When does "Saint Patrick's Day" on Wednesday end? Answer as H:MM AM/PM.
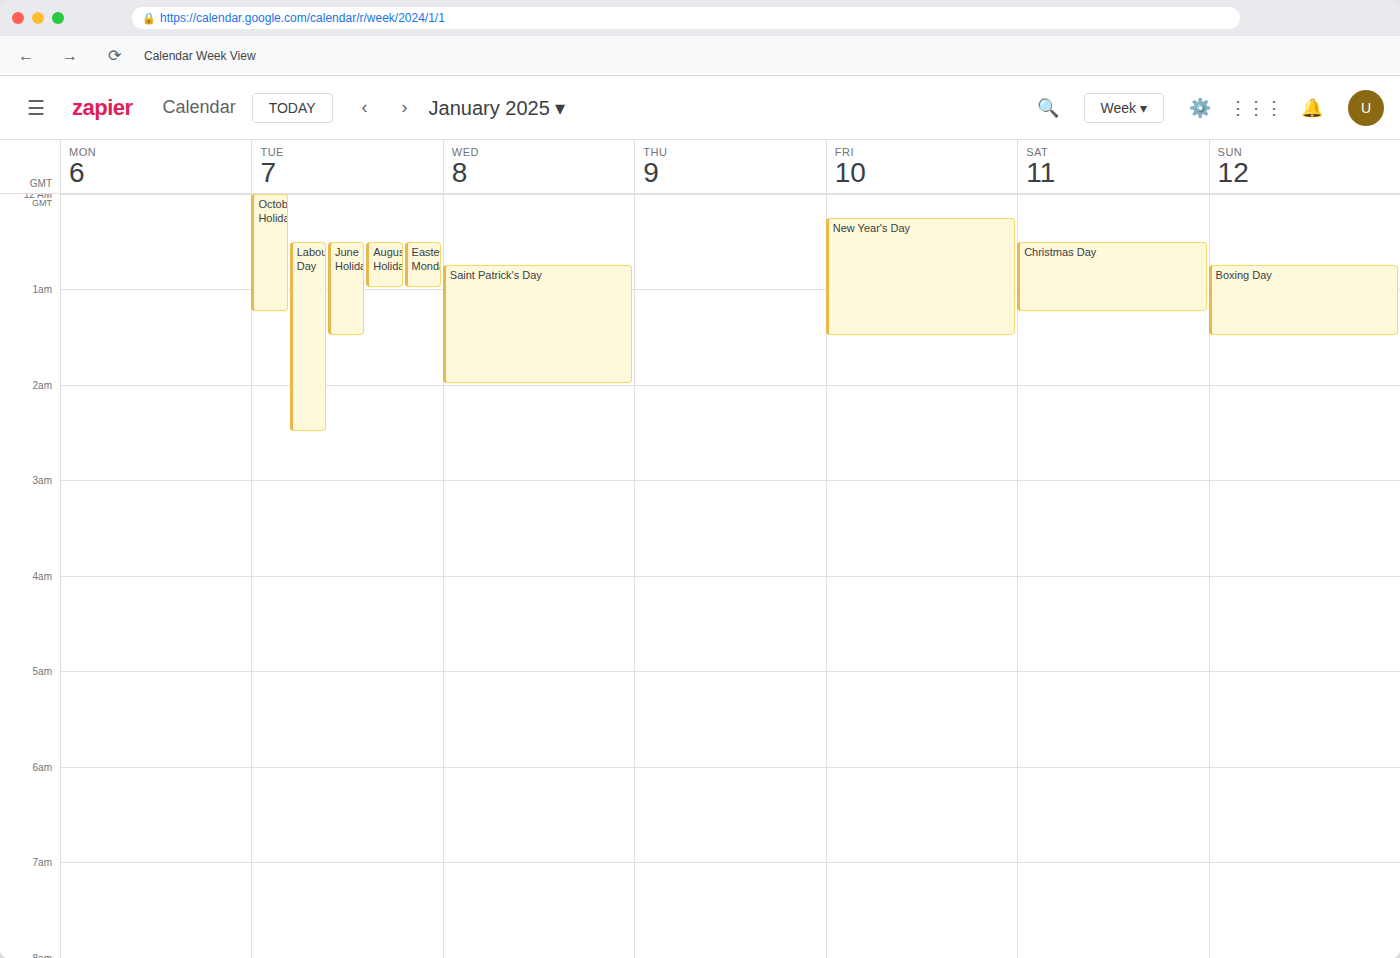
2:00 AM